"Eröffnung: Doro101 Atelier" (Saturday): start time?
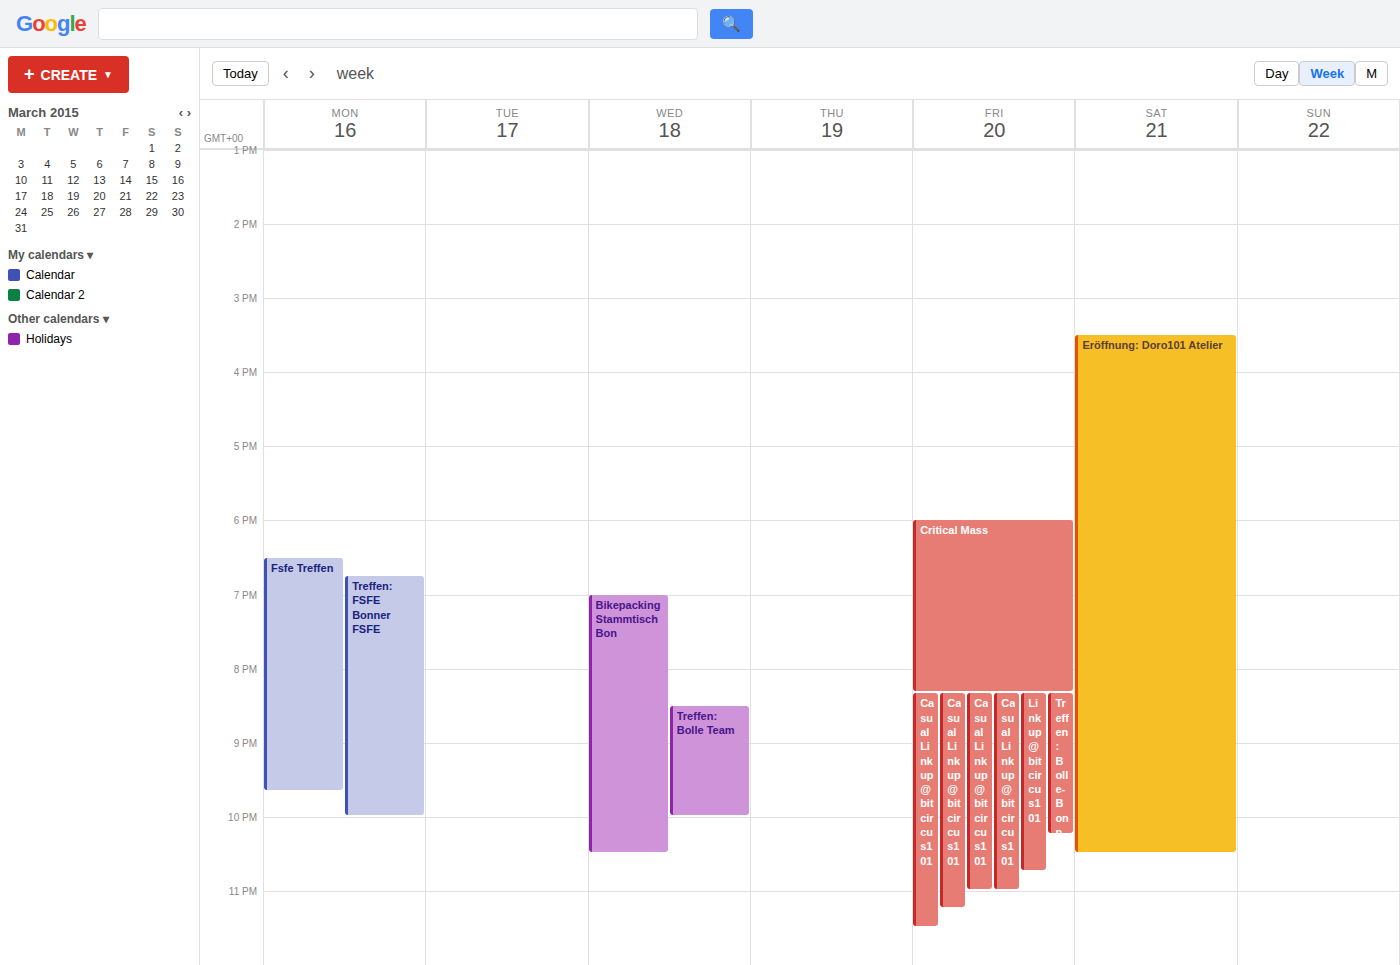
3:30 PM